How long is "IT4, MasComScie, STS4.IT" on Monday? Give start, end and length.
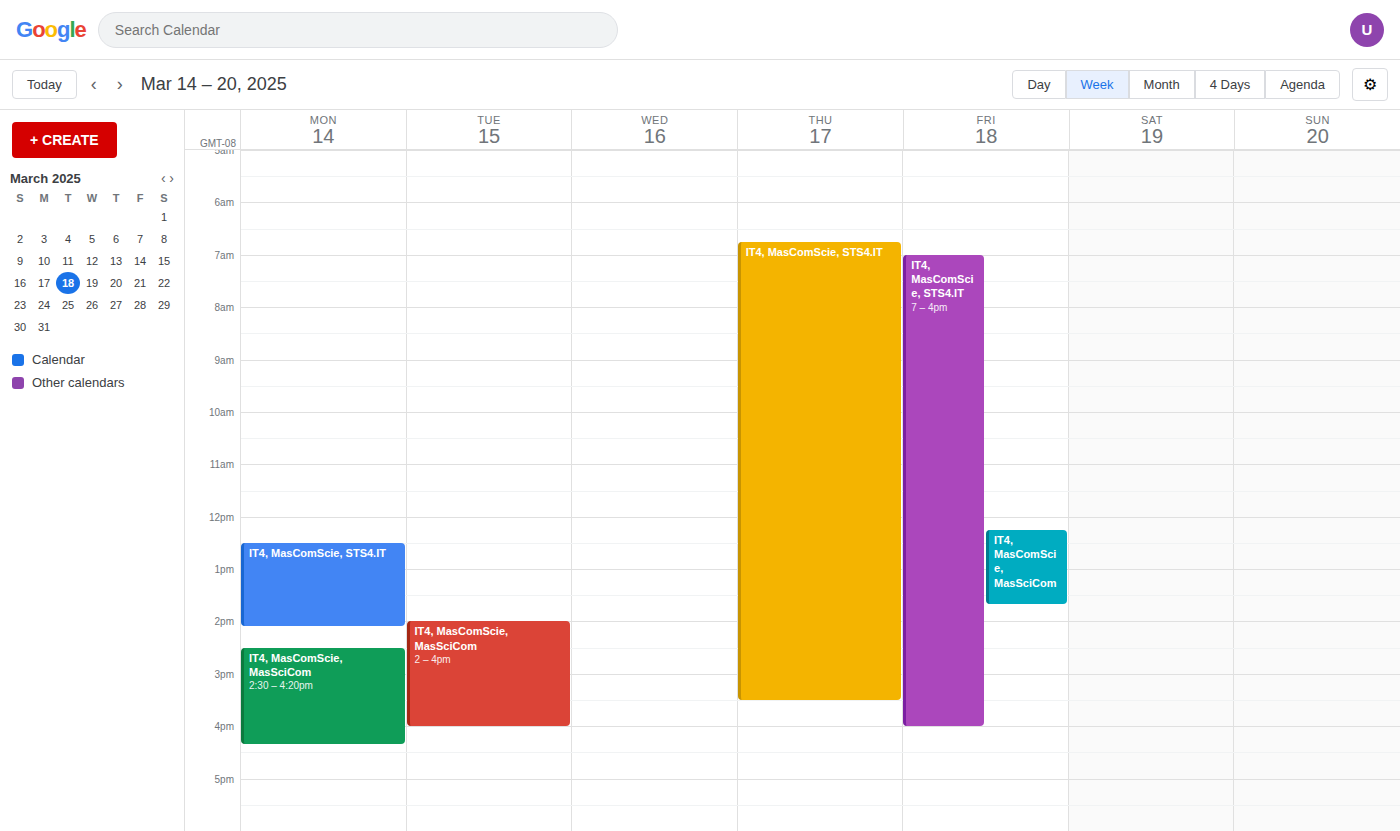
12:30 PM to 2:05 PM, 1 hour 35 minutes